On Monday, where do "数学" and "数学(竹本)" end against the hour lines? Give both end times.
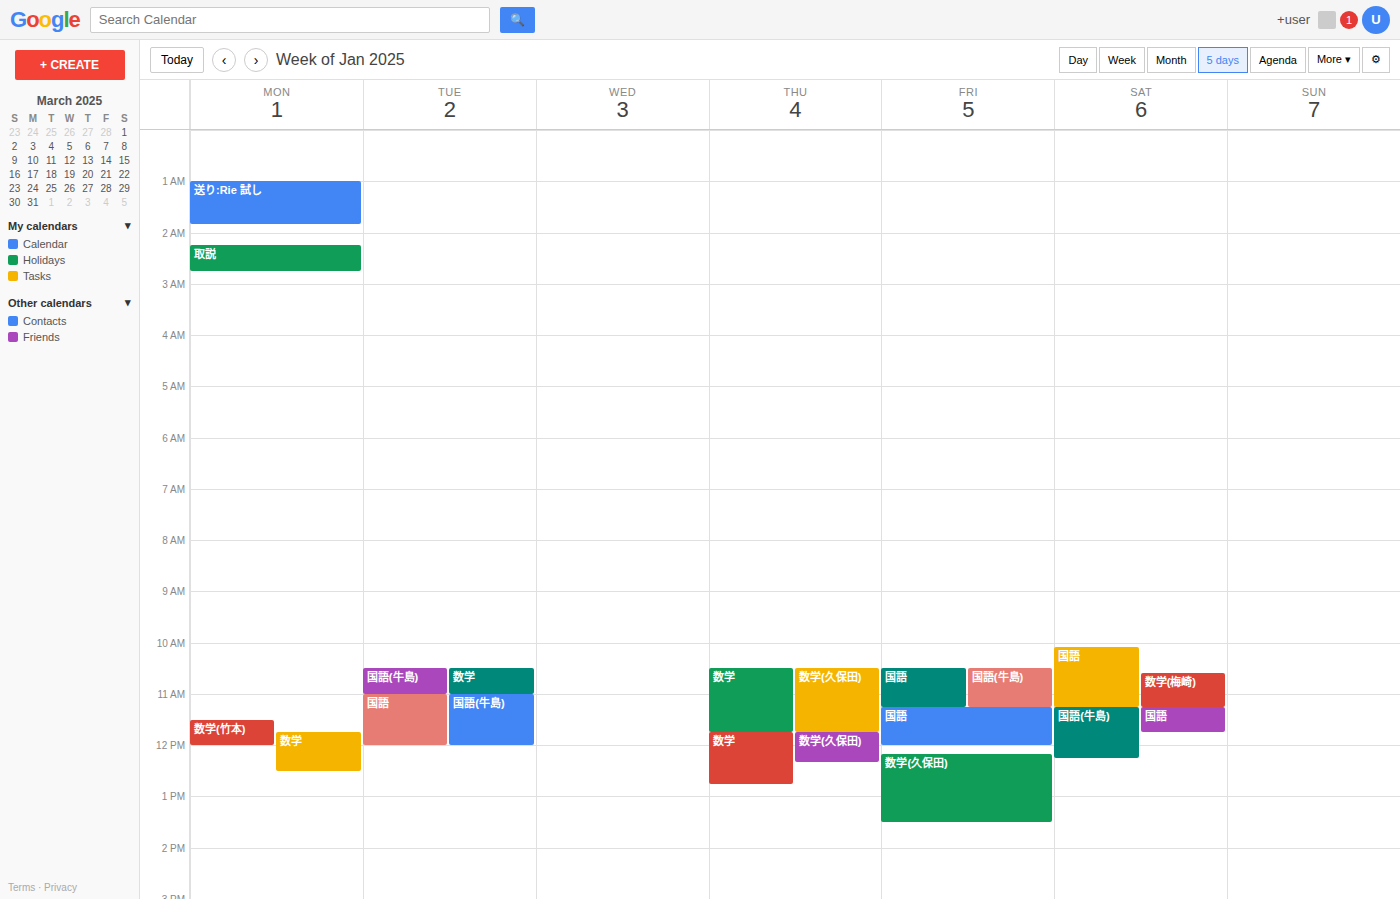
"数学": 12:30 PM, halfway between the 12 PM and 1 PM lines. "数学(竹本)": 12:00 PM, exactly on the 12 PM line.